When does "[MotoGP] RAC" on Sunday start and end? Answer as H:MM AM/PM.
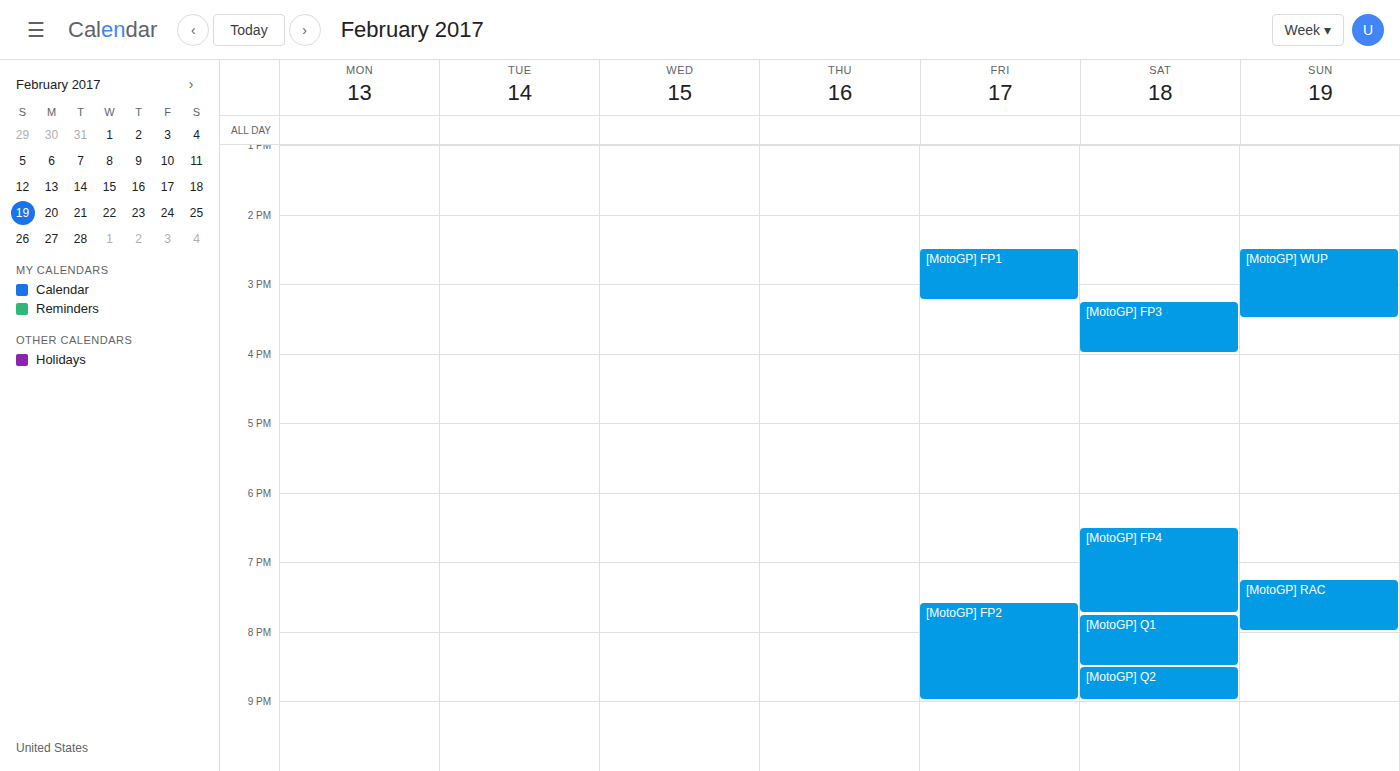
7:15 PM to 8:00 PM